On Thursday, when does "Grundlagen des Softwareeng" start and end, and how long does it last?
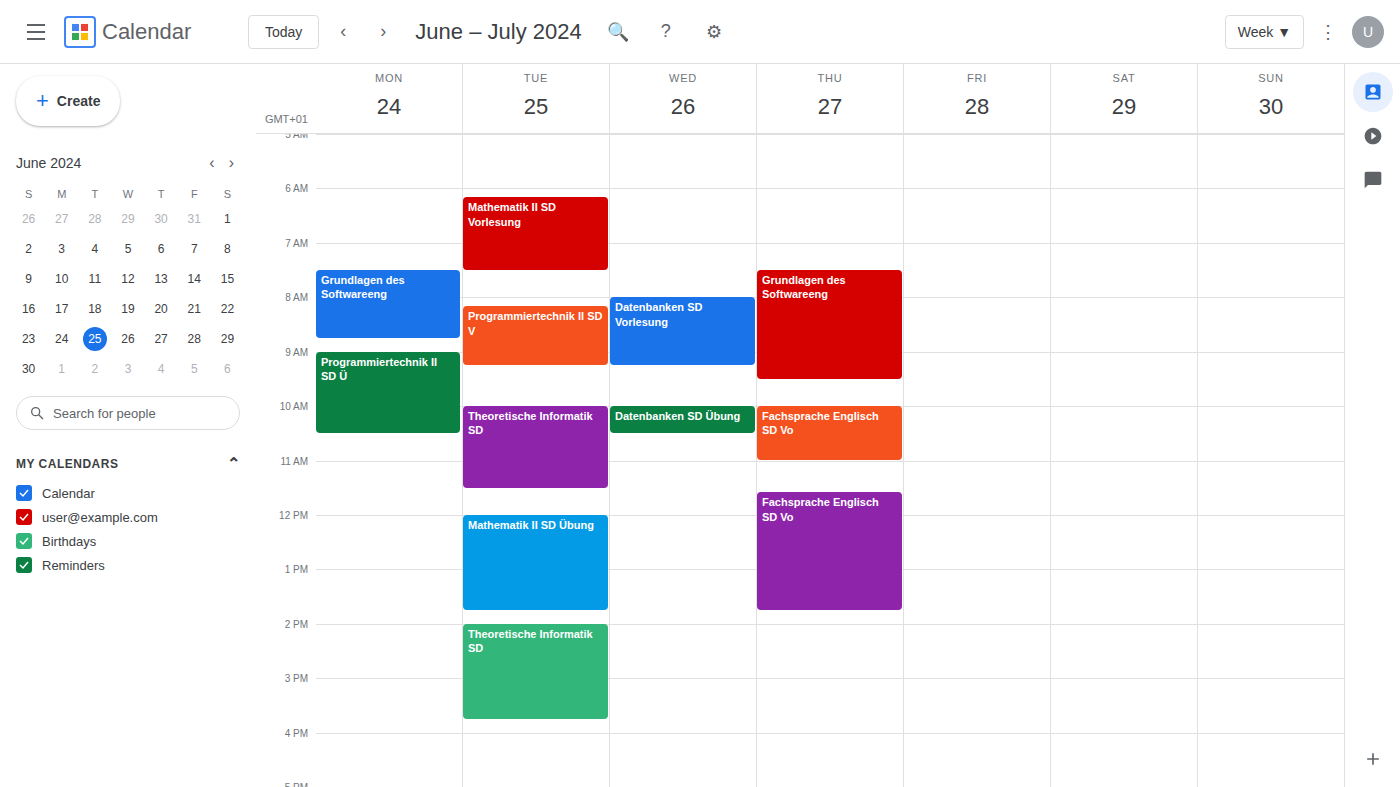
7:30 AM to 9:30 AM, 2 hours